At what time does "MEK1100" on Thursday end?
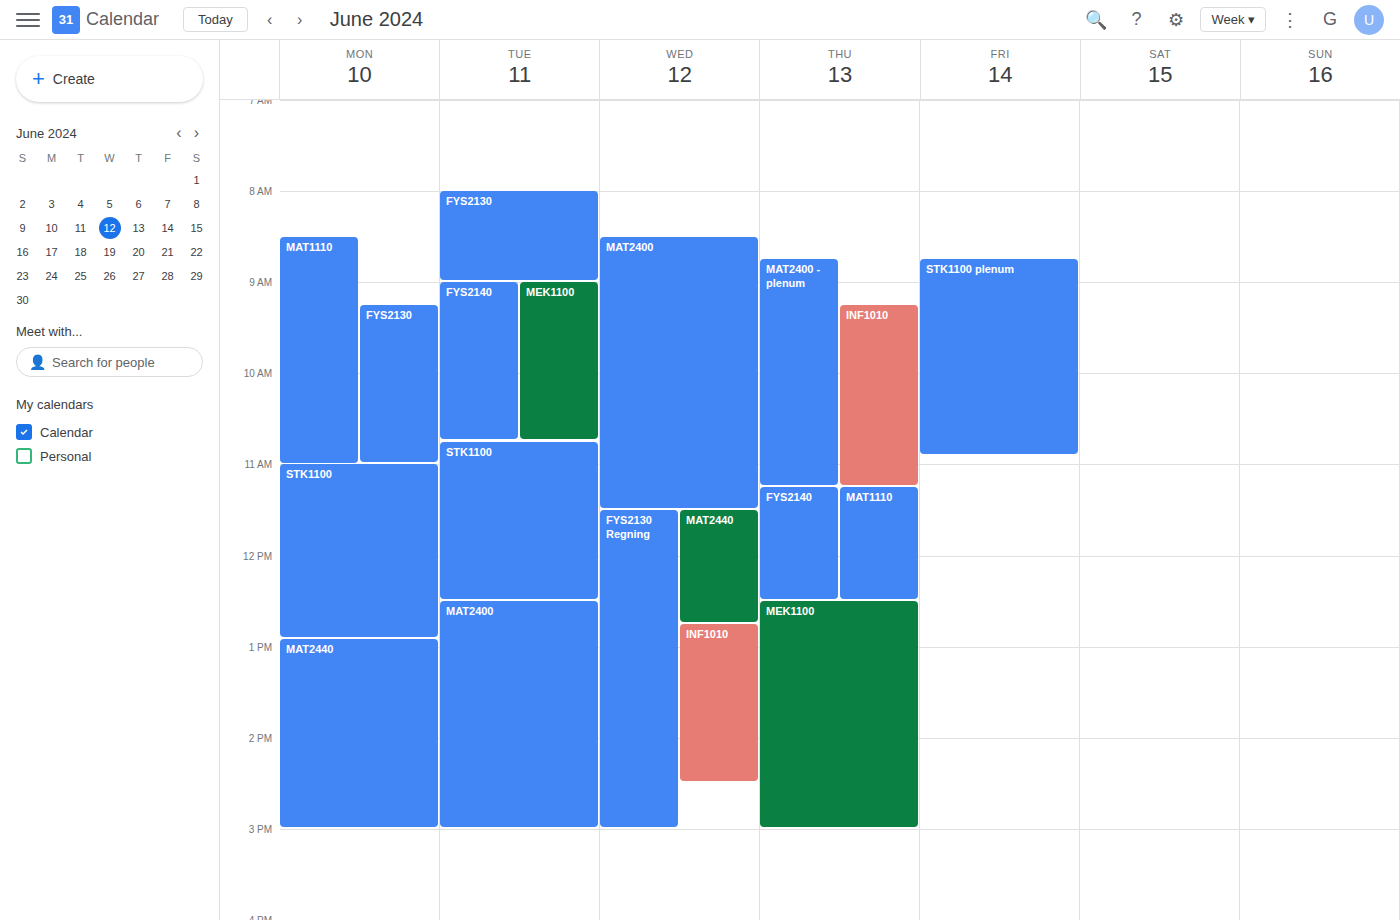
3:00 PM